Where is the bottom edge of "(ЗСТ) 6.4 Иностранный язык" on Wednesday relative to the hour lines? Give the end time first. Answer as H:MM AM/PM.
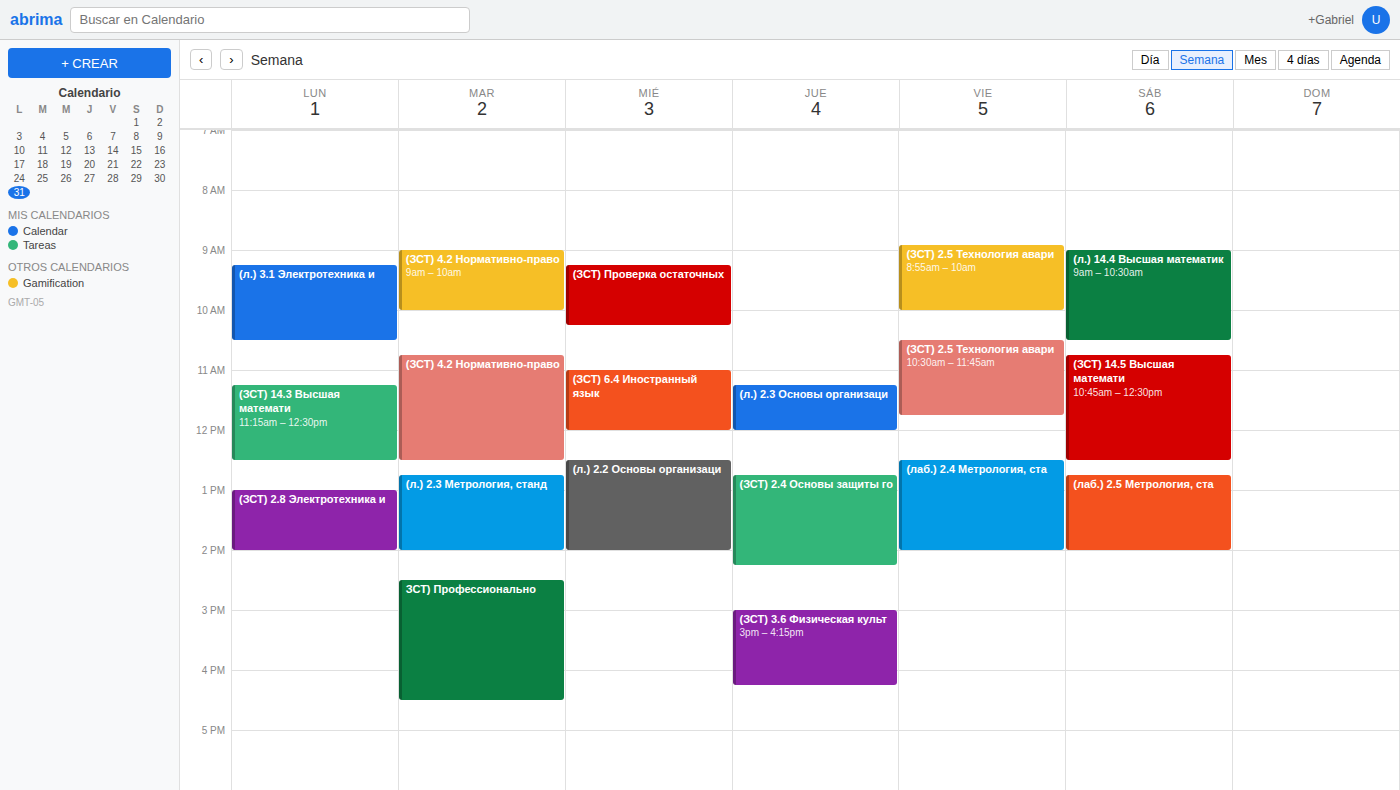
12:00 PM -- exactly on the 12 PM line.